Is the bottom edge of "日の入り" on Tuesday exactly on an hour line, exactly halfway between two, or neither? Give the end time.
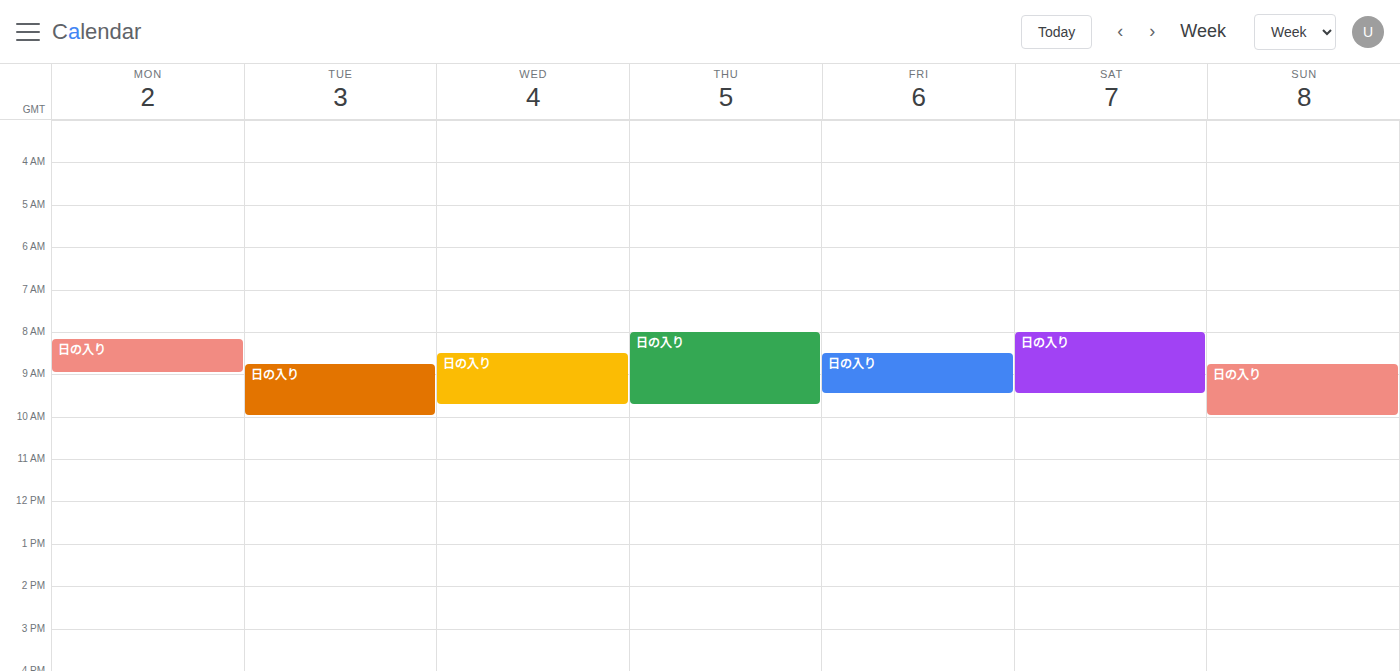
10:00 AM -- exactly on the 10 AM line.